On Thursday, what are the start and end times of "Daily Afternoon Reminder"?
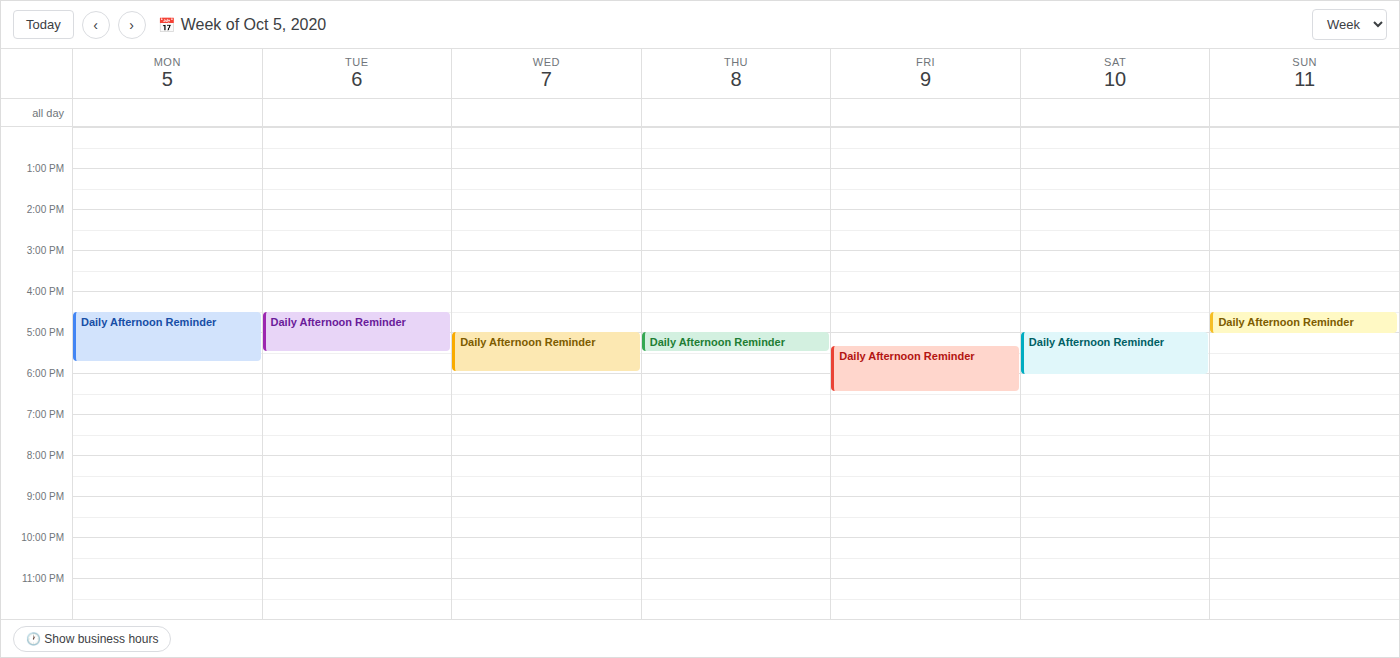
17:00 to 17:30